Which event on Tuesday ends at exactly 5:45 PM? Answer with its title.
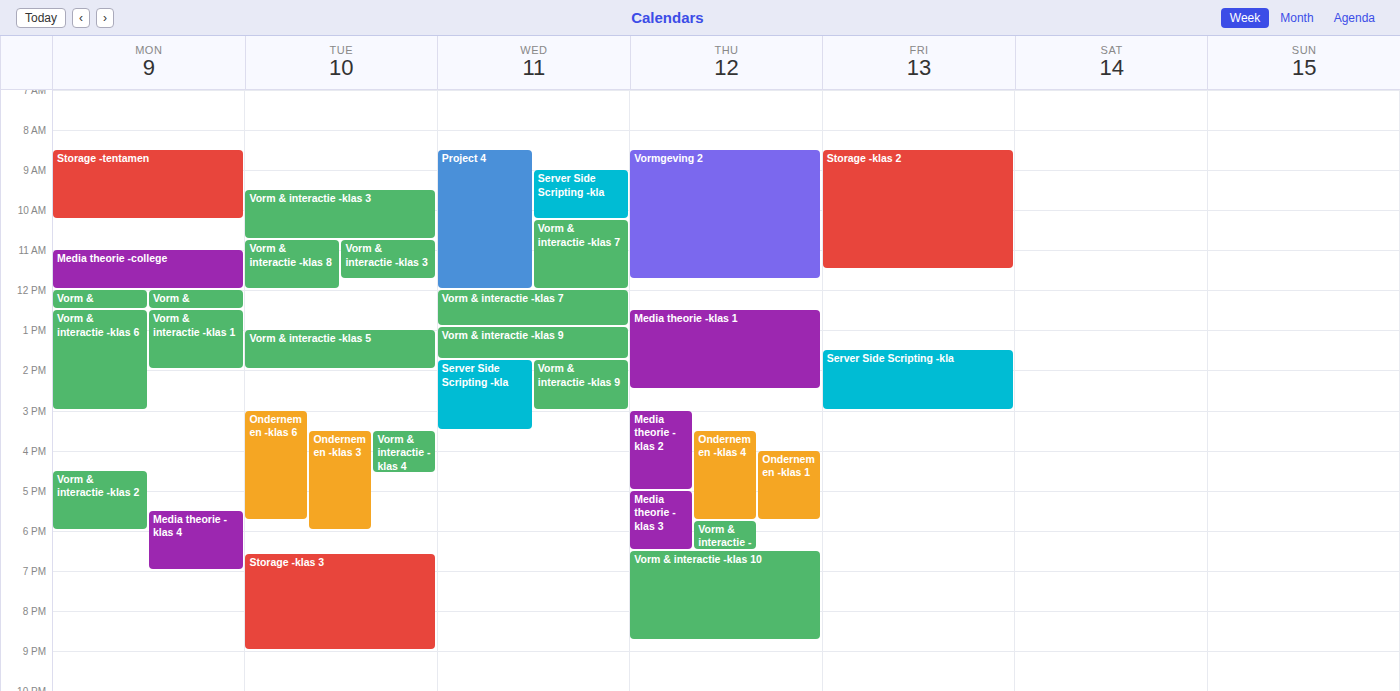
"Ondernemen -klas 6"